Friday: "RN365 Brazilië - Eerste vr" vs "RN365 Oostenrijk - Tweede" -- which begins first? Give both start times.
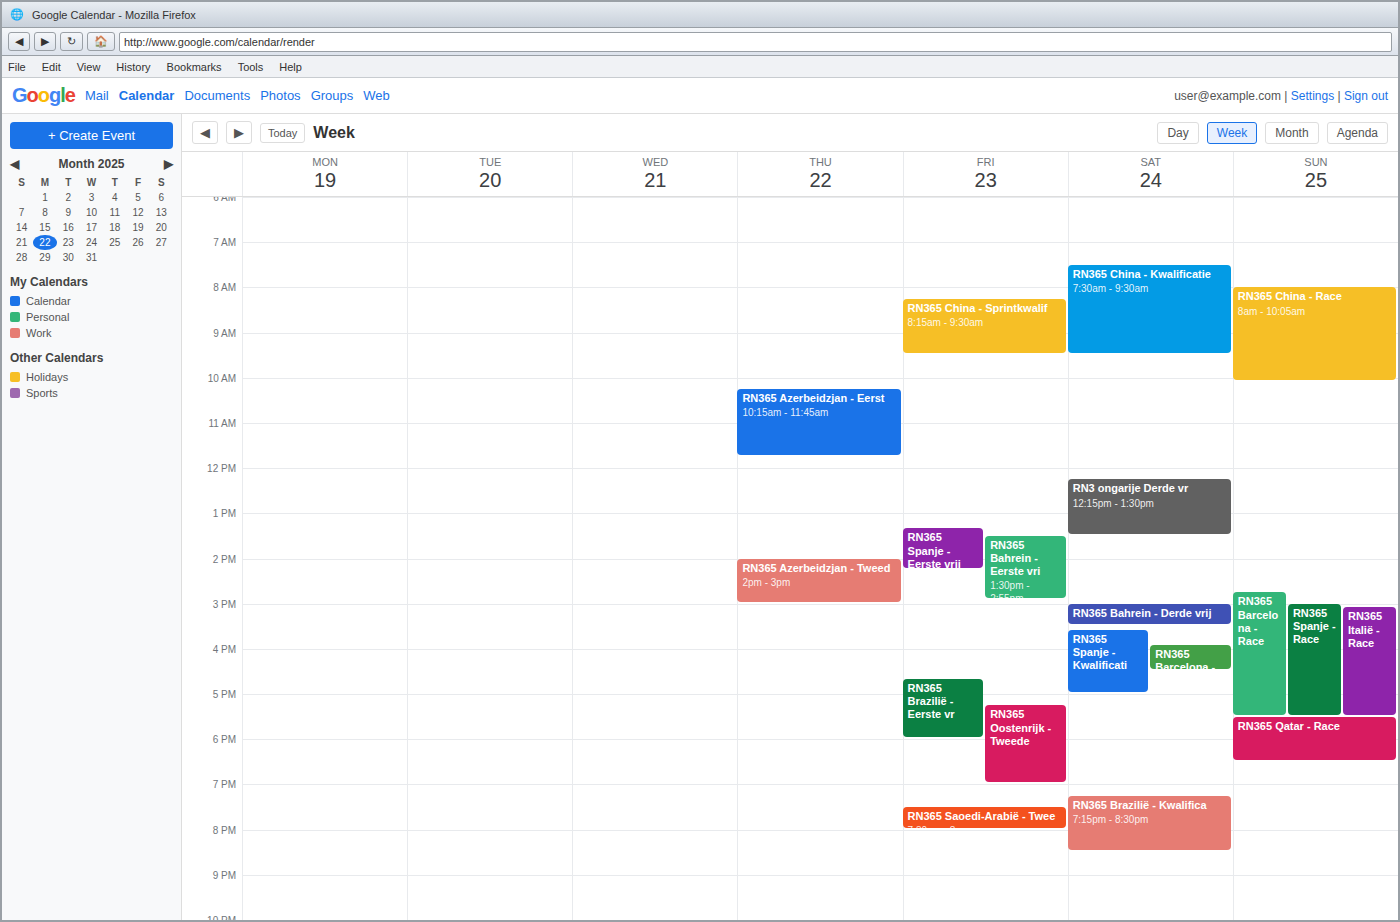
"RN365 Brazilië - Eerste vr" 4:40 PM; "RN365 Oostenrijk - Tweede" 5:15 PM.